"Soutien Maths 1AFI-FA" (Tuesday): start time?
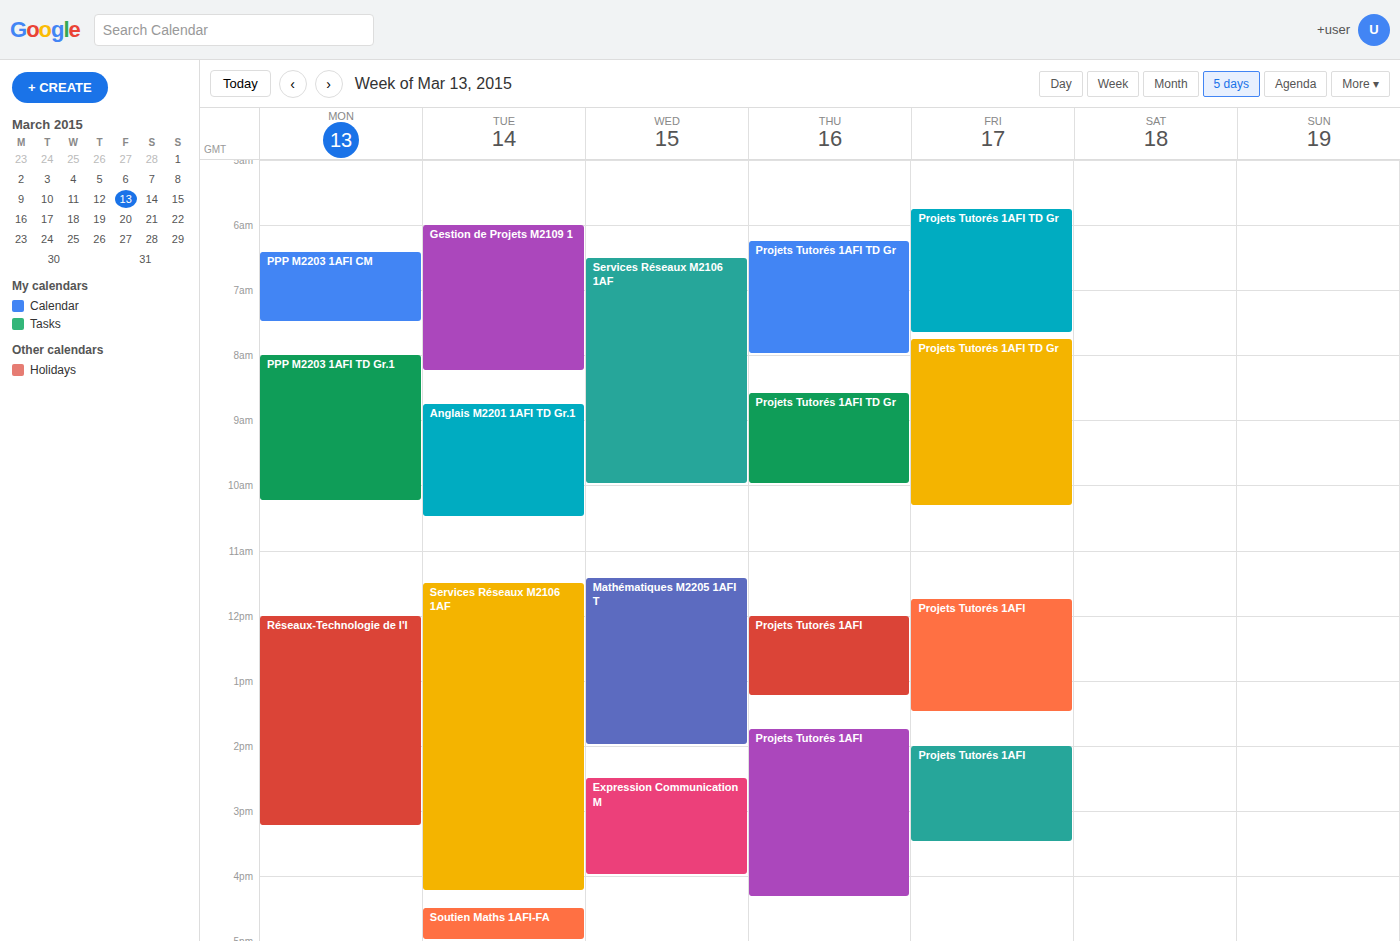
4:30 PM